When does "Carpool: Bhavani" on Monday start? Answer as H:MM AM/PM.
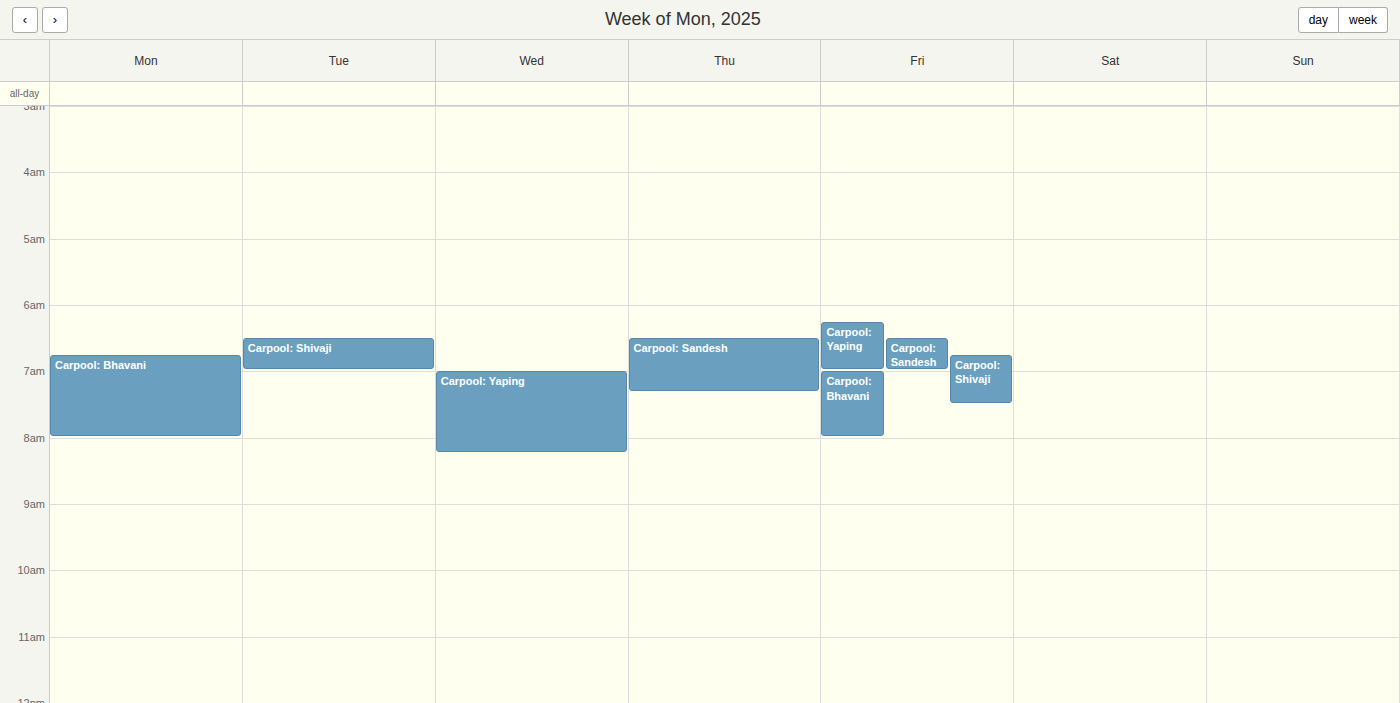
6:45 AM